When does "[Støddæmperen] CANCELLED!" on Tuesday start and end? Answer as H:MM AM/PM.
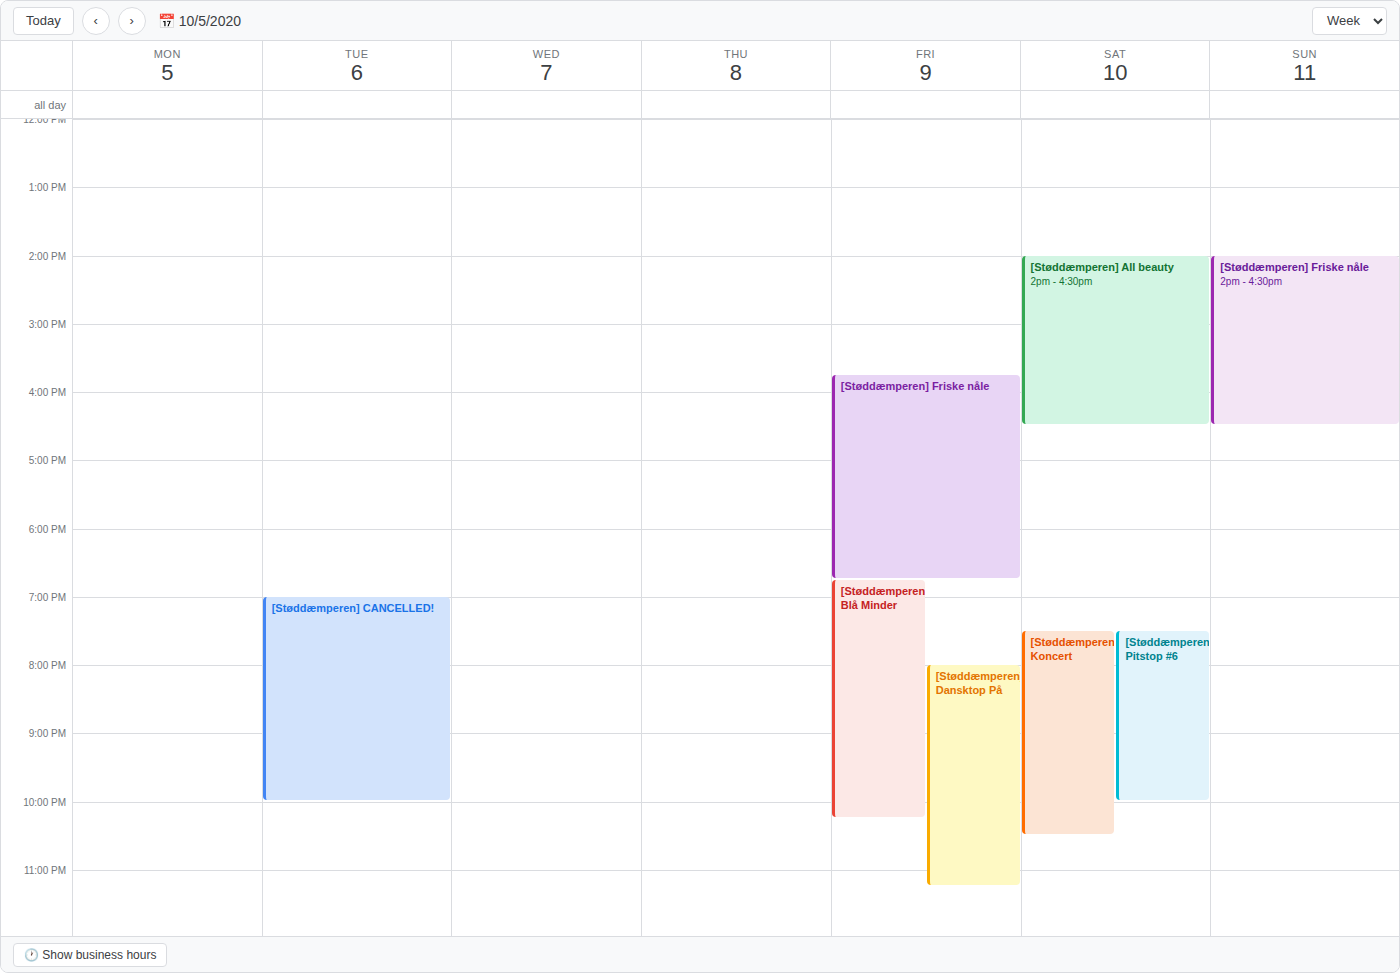
7:00 PM to 10:00 PM